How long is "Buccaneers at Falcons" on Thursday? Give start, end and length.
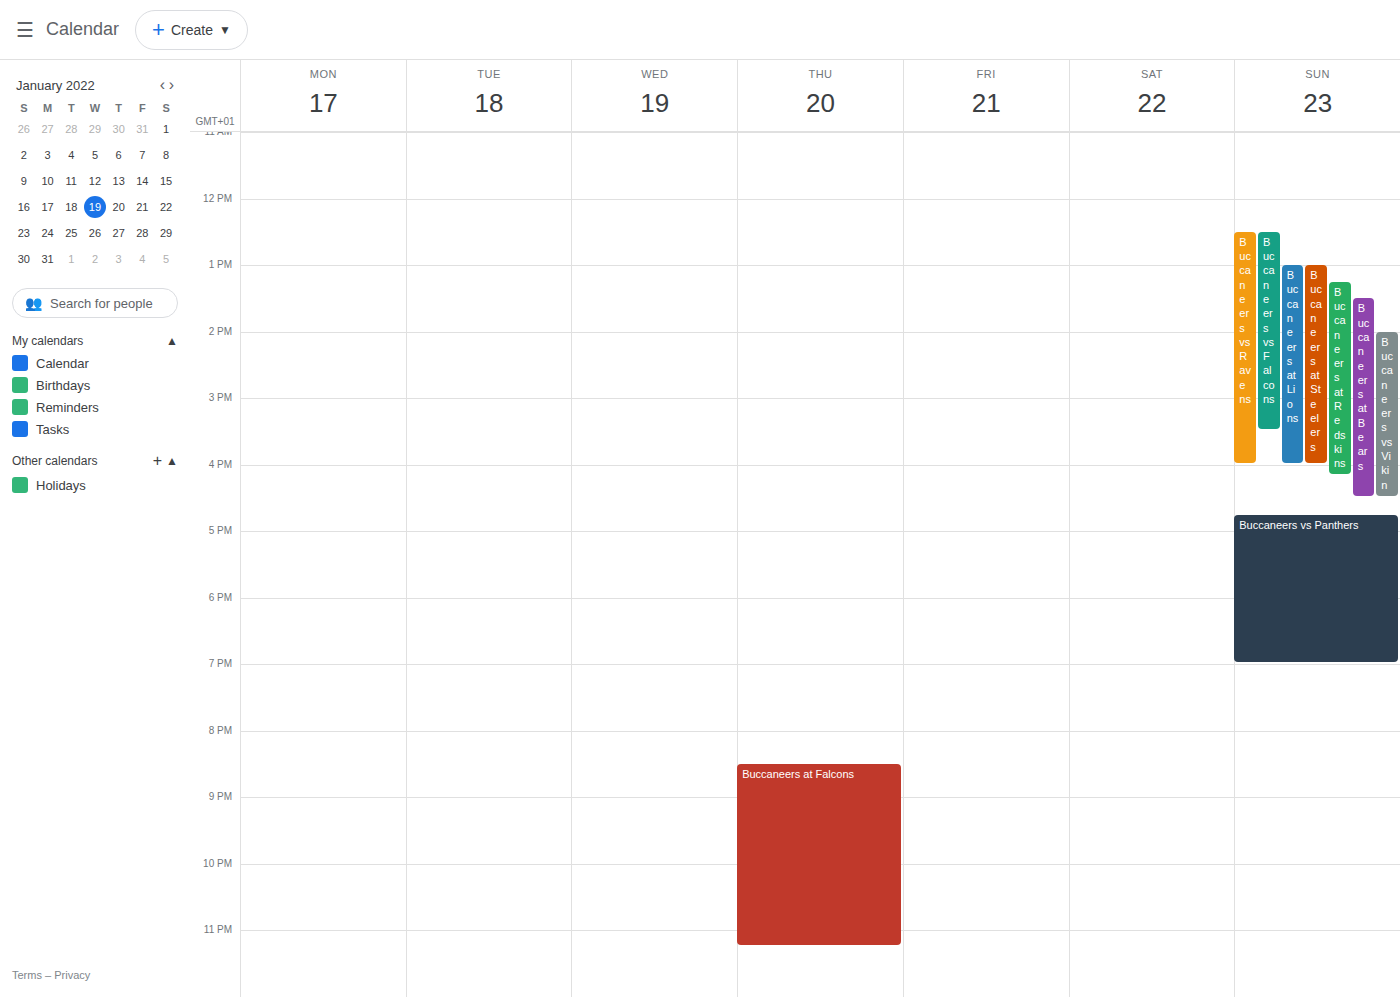
8:30 PM to 11:15 PM, 2 hours 45 minutes